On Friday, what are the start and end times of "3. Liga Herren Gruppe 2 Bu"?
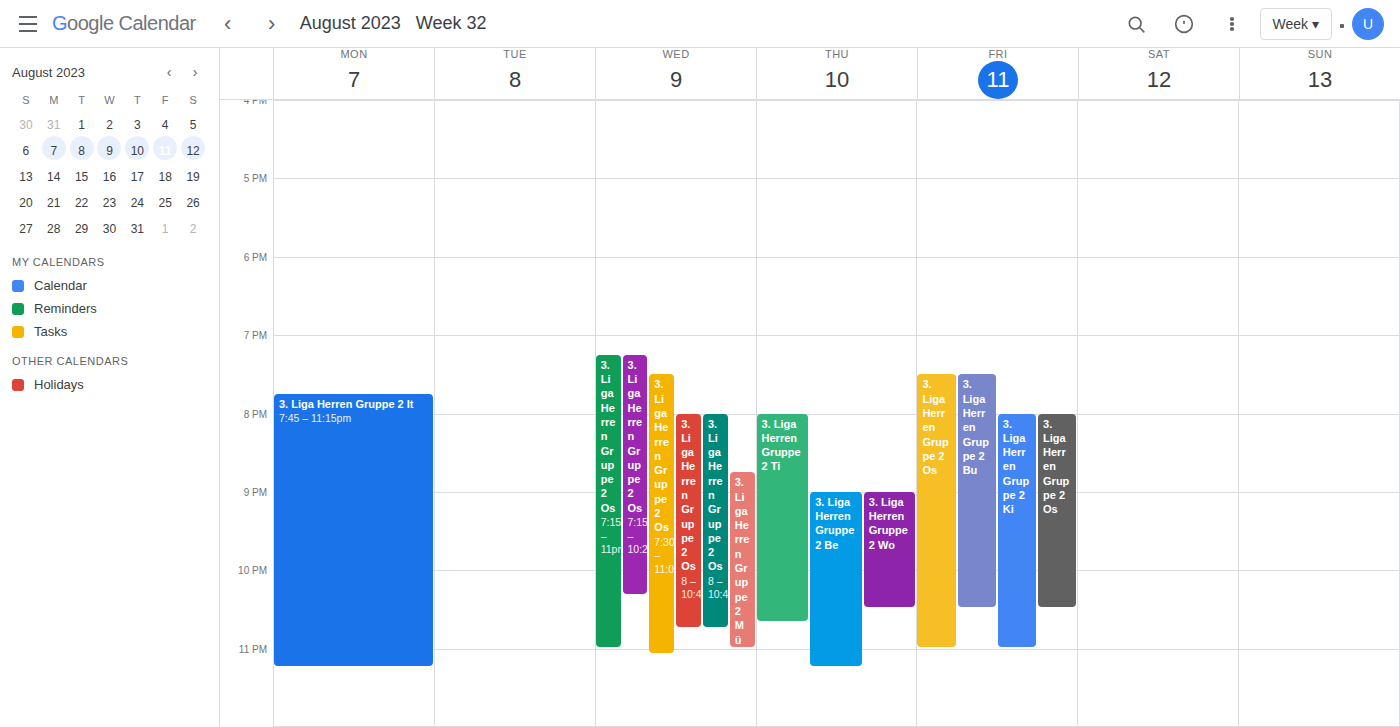
7:30 PM to 10:30 PM